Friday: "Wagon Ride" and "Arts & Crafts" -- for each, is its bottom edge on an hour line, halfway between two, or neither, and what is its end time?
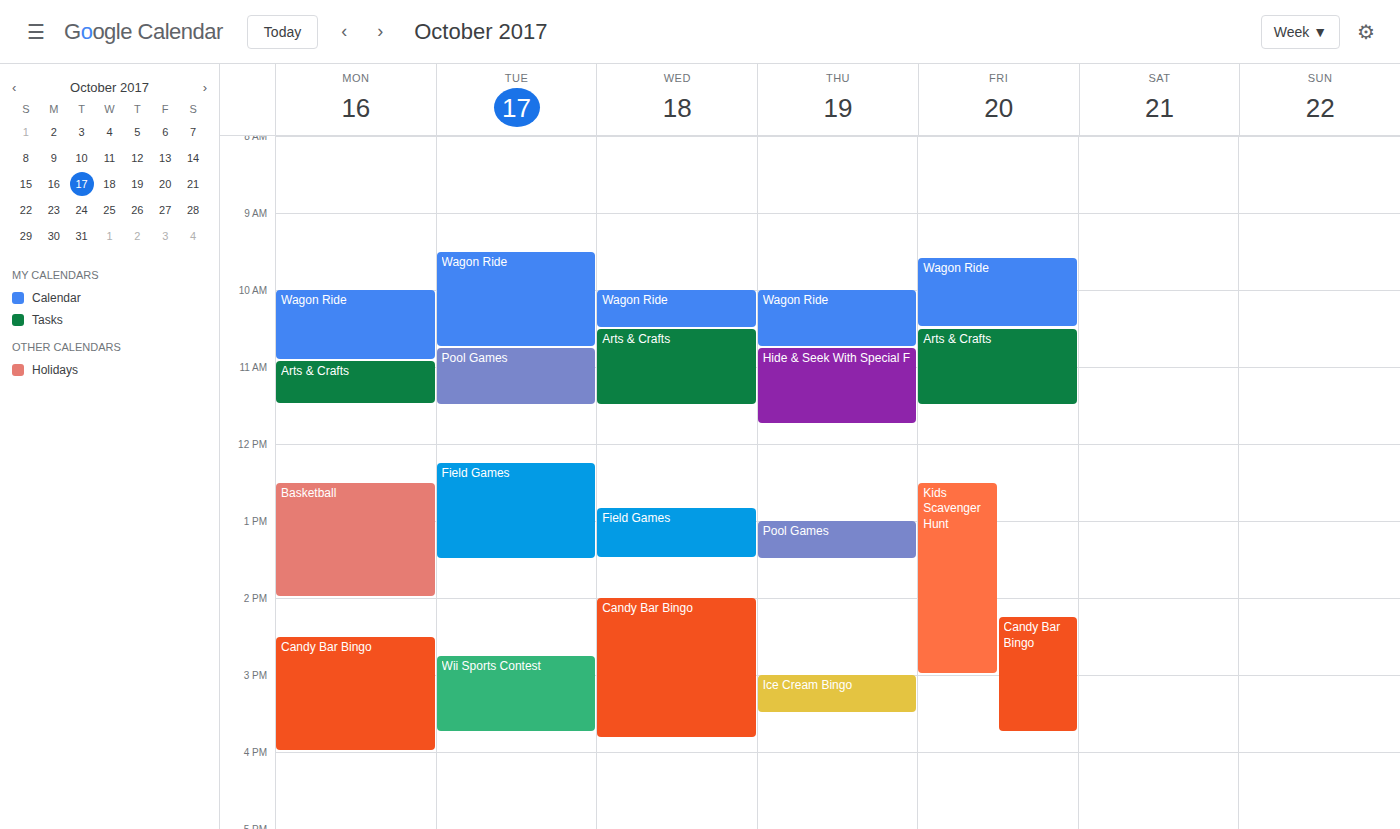
"Wagon Ride": 10:30 AM, halfway between the 10 AM and 11 AM lines. "Arts & Crafts": 11:30 AM, halfway between the 11 AM and 12 PM lines.